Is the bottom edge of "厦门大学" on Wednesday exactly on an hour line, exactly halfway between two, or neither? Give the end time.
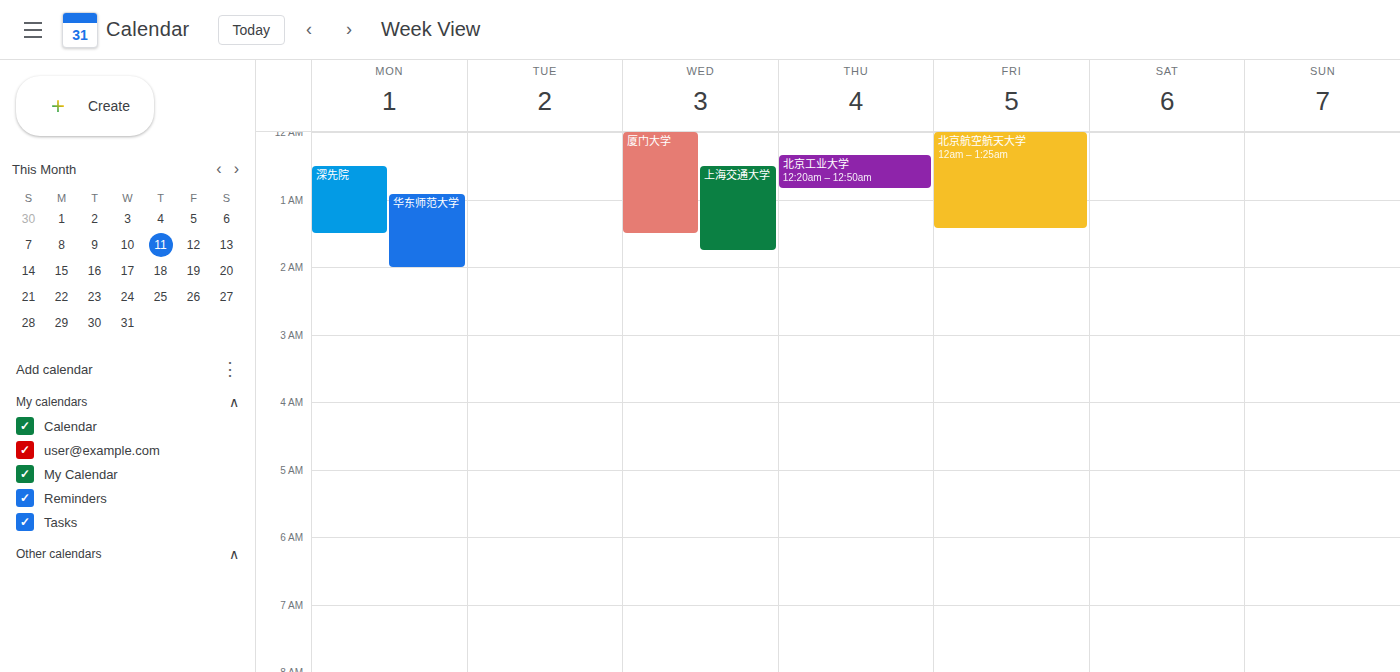
1:30 AM -- halfway between the 1 AM and 2 AM lines.